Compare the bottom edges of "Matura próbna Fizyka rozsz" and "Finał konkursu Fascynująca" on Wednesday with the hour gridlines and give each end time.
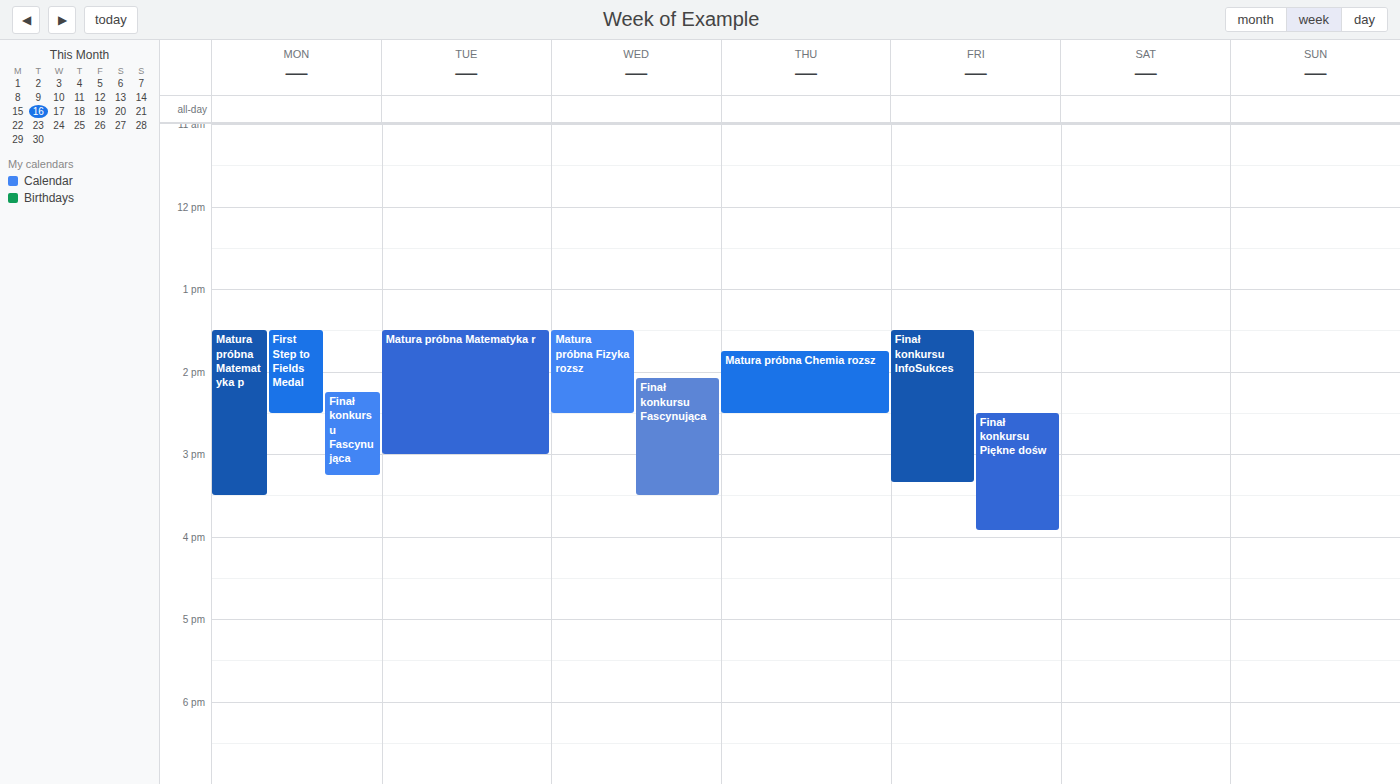
"Matura próbna Fizyka rozsz": 14:30, halfway between the 14:00 and 15:00 lines. "Finał konkursu Fascynująca": 15:30, halfway between the 15:00 and 16:00 lines.